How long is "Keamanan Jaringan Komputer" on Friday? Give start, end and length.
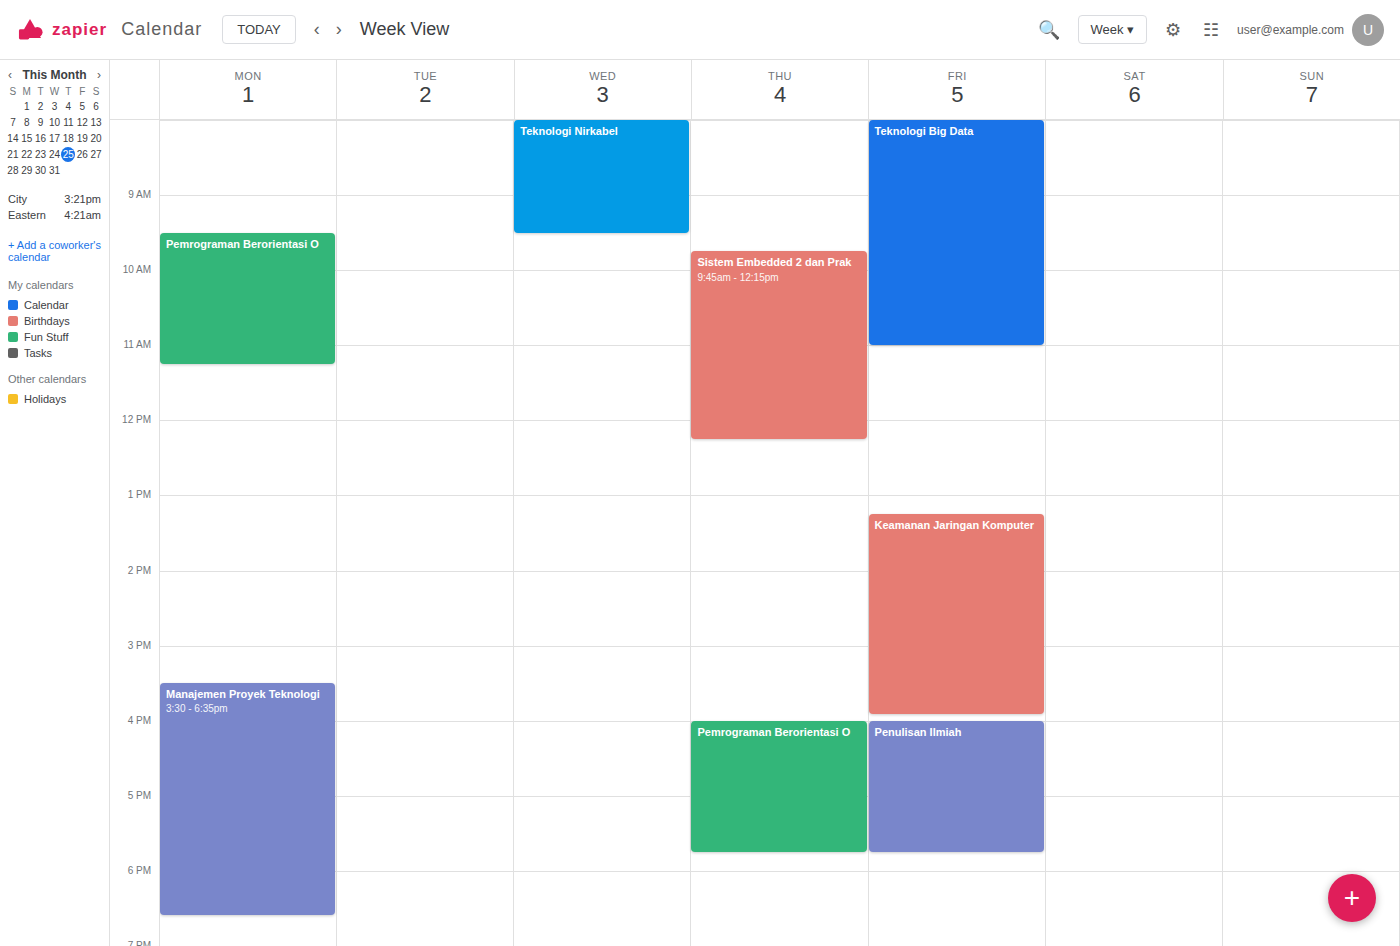
1:15 PM to 3:55 PM, 2 hours 40 minutes